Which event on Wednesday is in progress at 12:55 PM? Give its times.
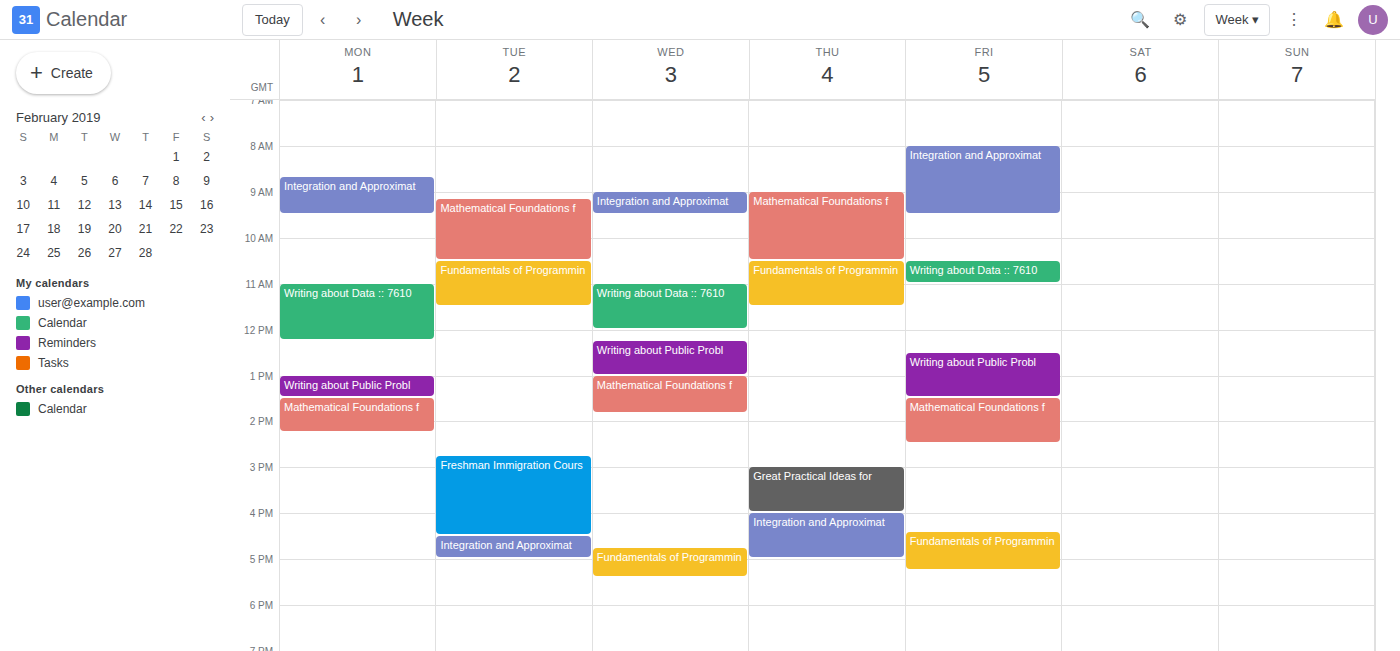
"Writing about Public Probl", 12:15 PM to 1:00 PM